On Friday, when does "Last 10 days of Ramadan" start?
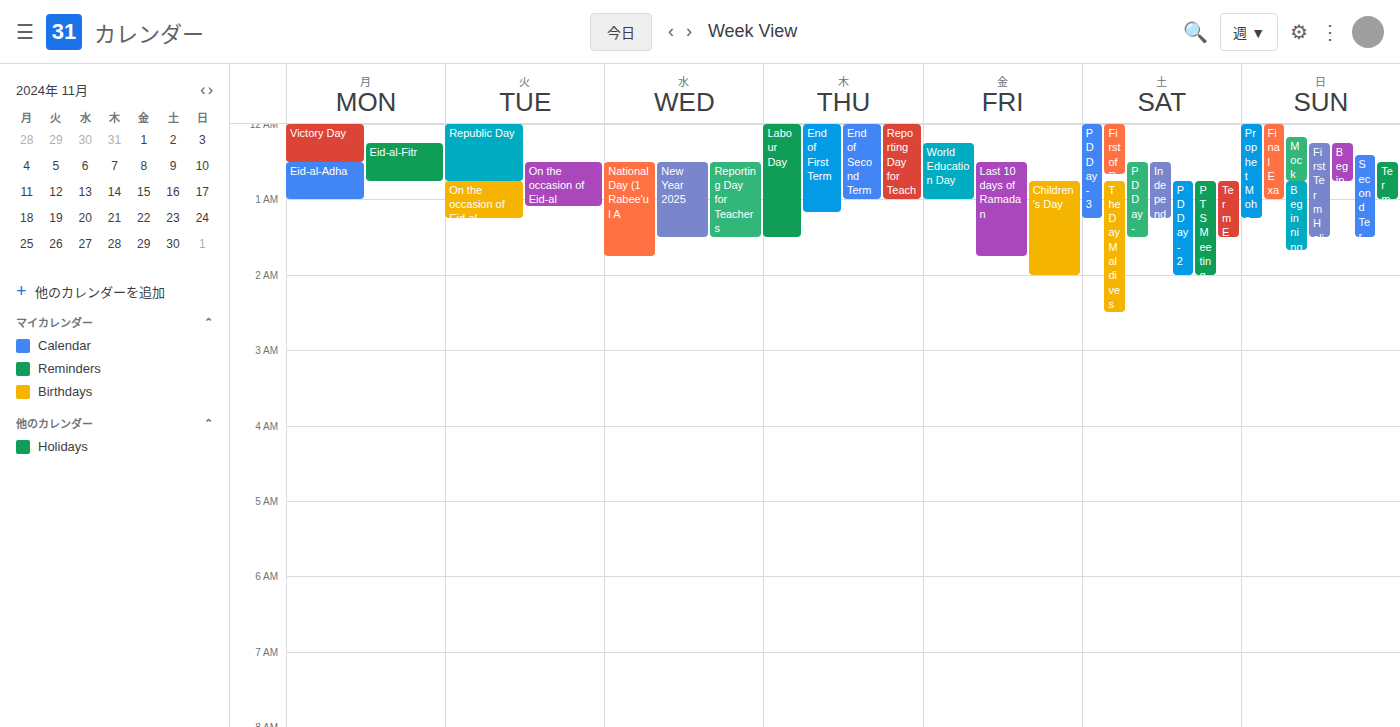
00:30